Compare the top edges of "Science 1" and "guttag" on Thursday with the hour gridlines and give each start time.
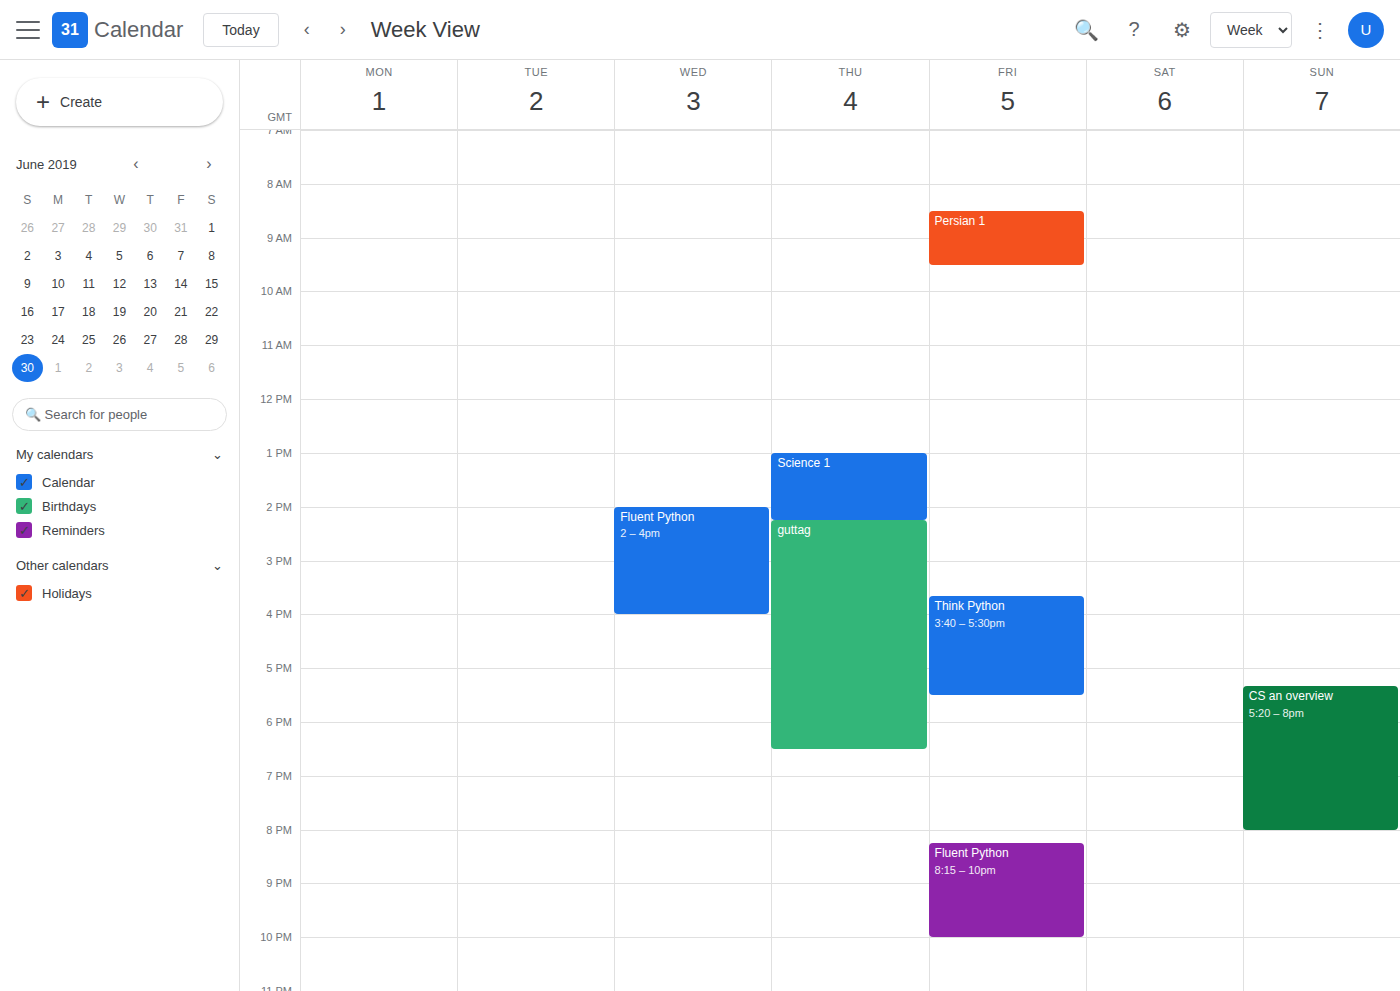
"Science 1": 1:00 PM, exactly on the 1 PM line. "guttag": 2:15 PM, neither: a quarter of the way from the 2 PM line to the 3 PM line.